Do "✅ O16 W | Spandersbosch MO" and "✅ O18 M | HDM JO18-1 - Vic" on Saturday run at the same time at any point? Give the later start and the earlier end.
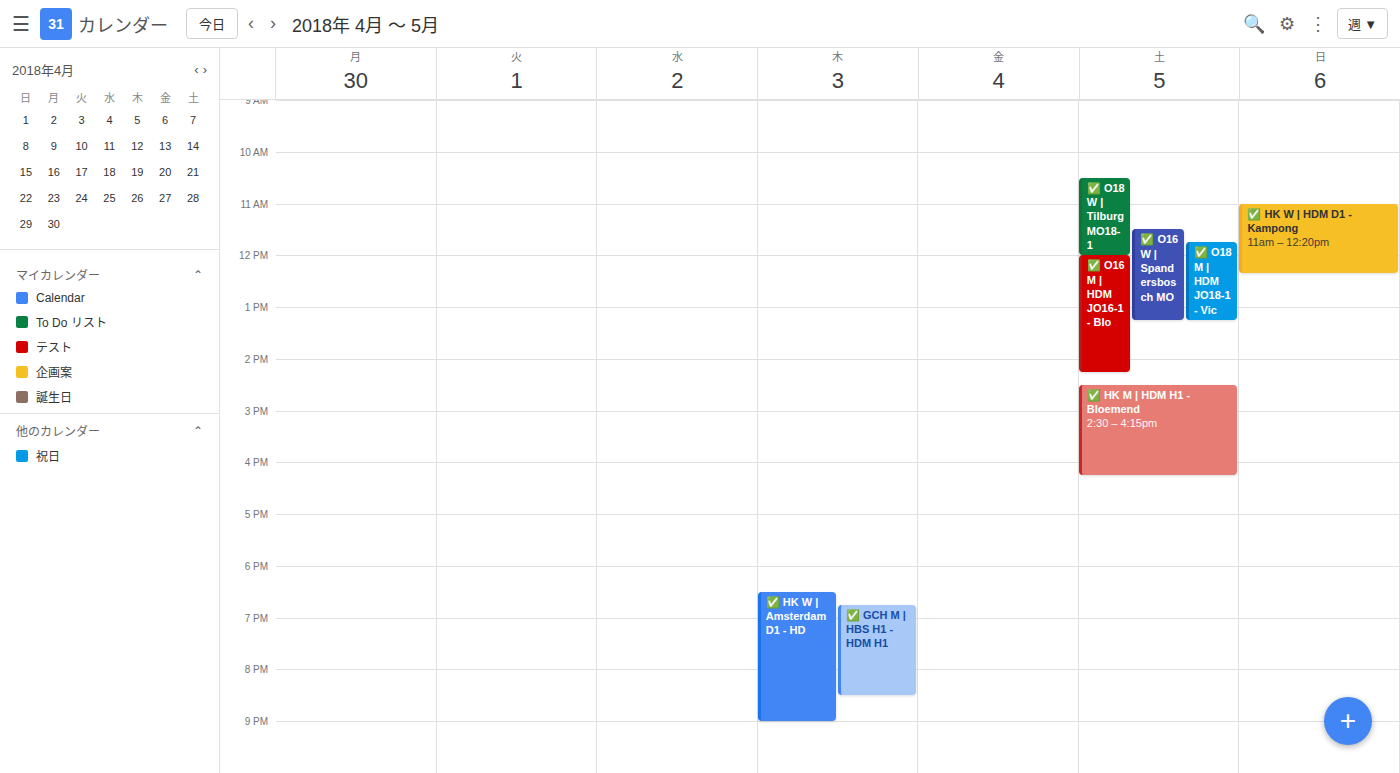
"✅ O18 M | HDM JO18-1 - Vic" starts at 11:45 AM, before "✅ O16 W | Spandersbosch MO" ends at 1:15 PM -- they overlap.